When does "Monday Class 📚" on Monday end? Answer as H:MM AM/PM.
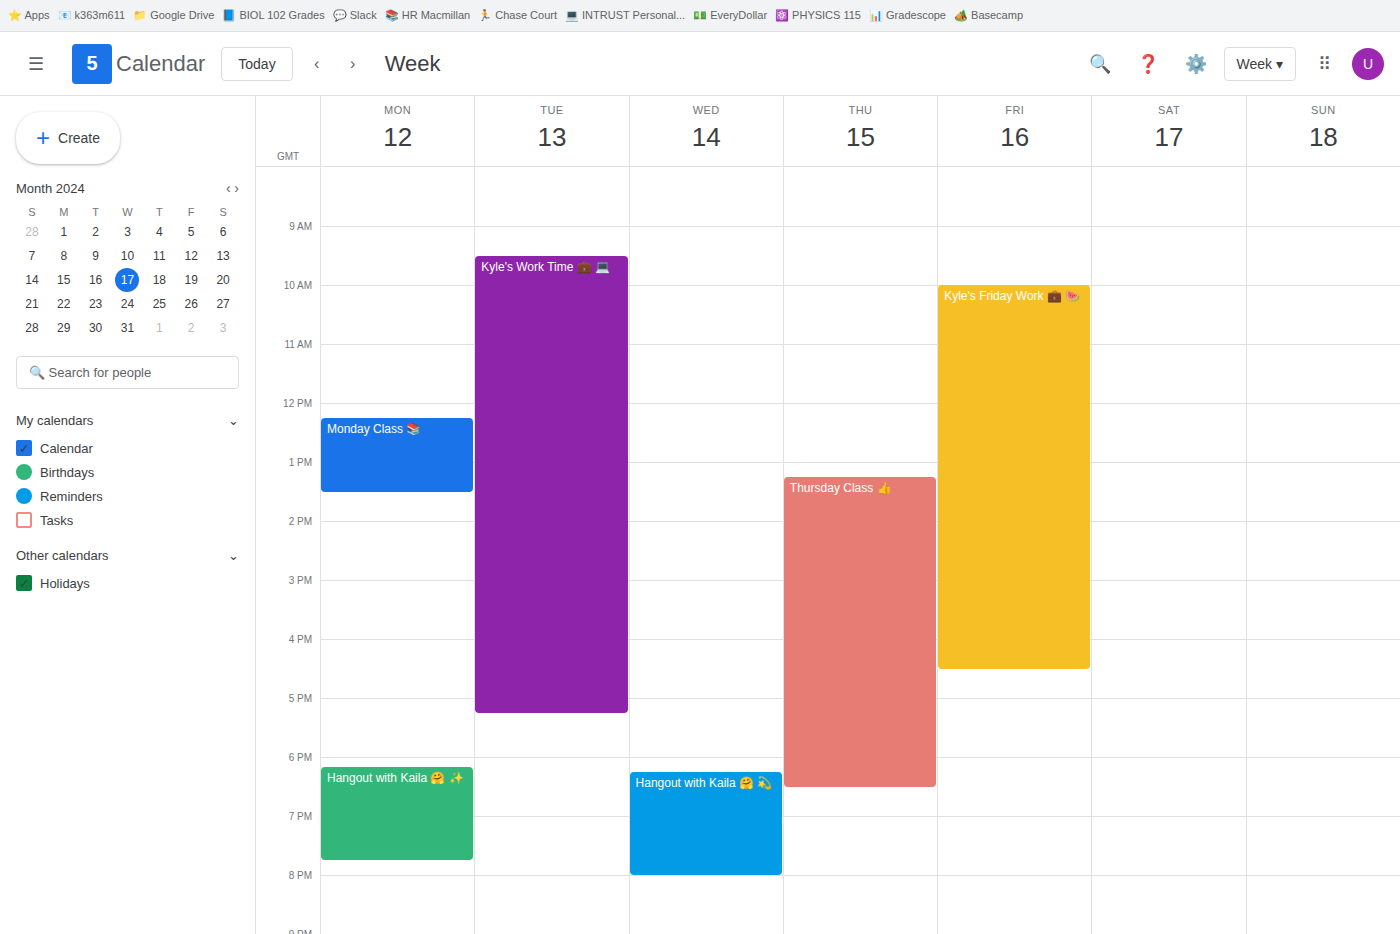
1:30 PM